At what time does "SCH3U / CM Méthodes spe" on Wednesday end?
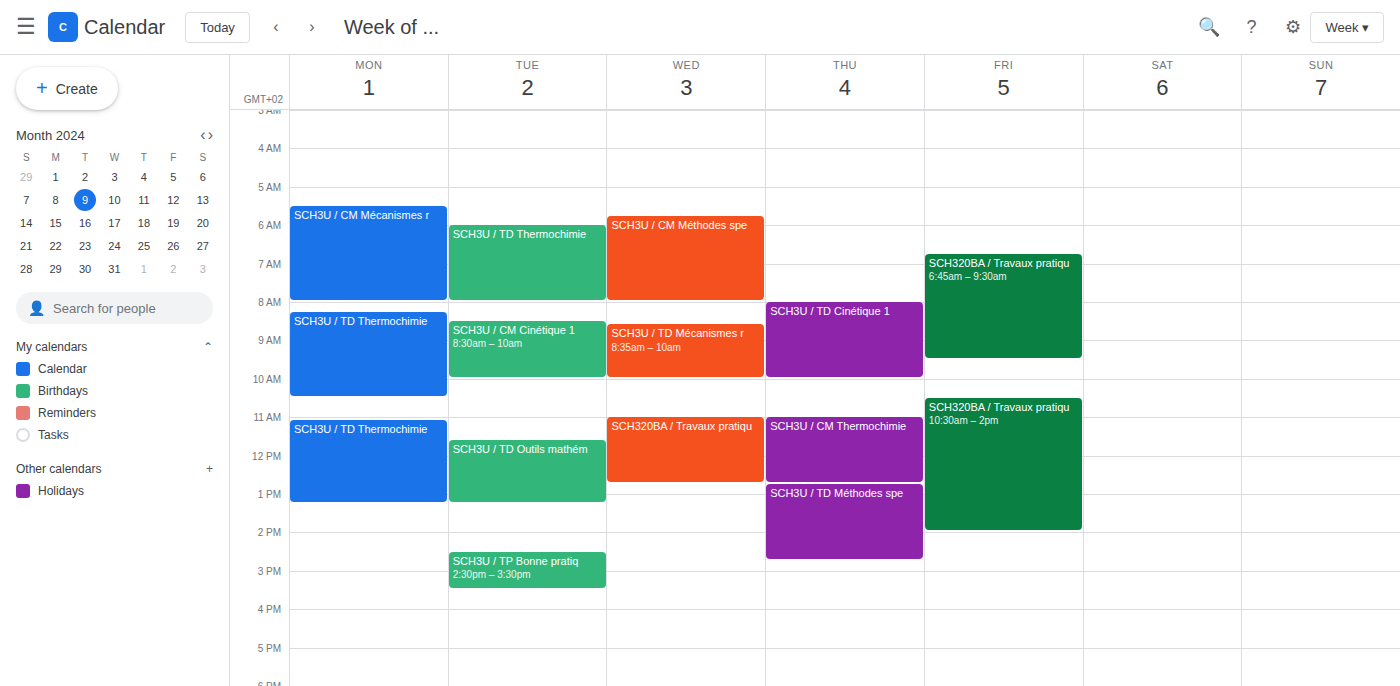
8:00 AM